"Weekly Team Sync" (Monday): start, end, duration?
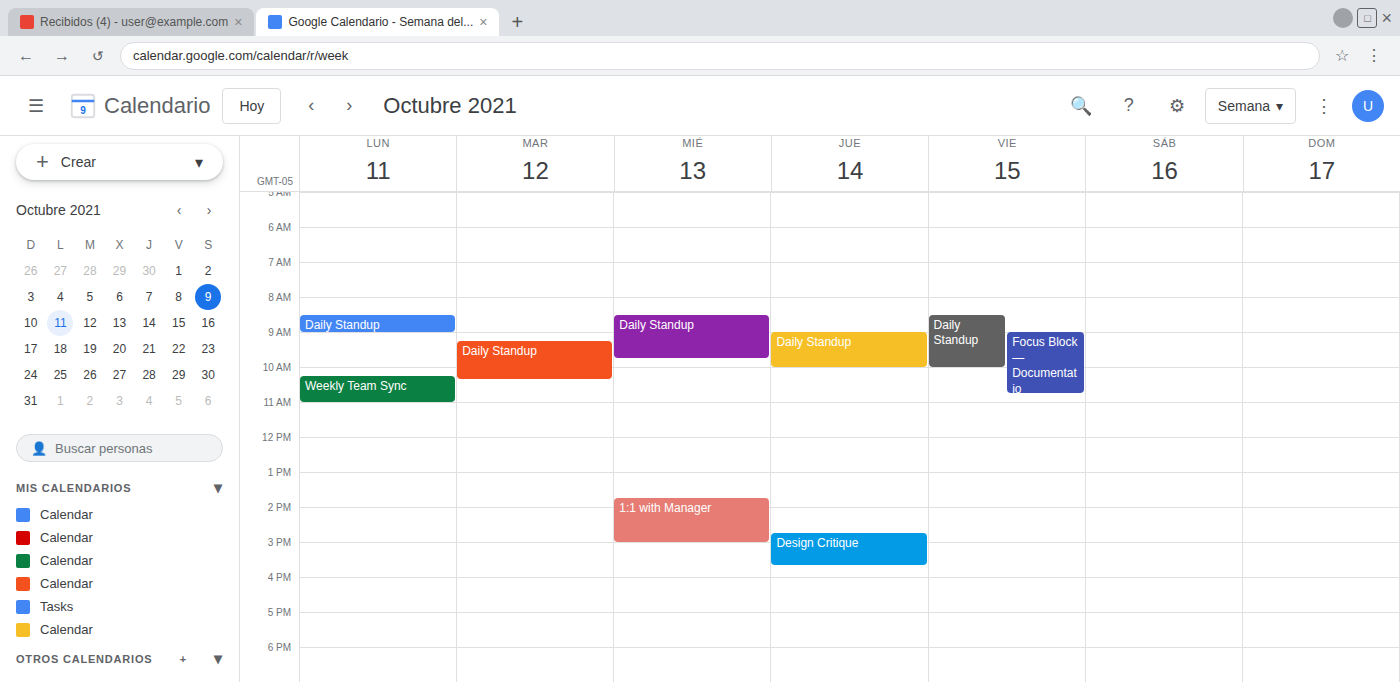
10:15 AM to 11:00 AM, 45 minutes